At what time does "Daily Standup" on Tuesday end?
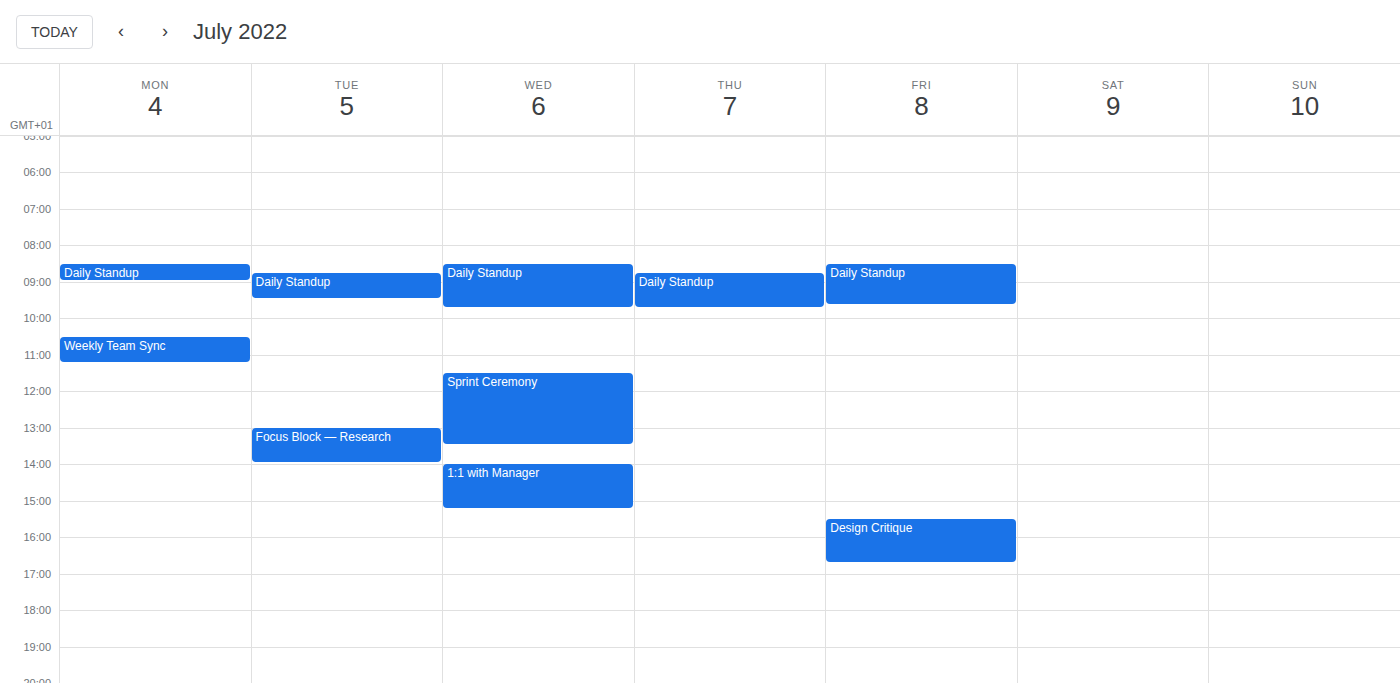
9:30 AM